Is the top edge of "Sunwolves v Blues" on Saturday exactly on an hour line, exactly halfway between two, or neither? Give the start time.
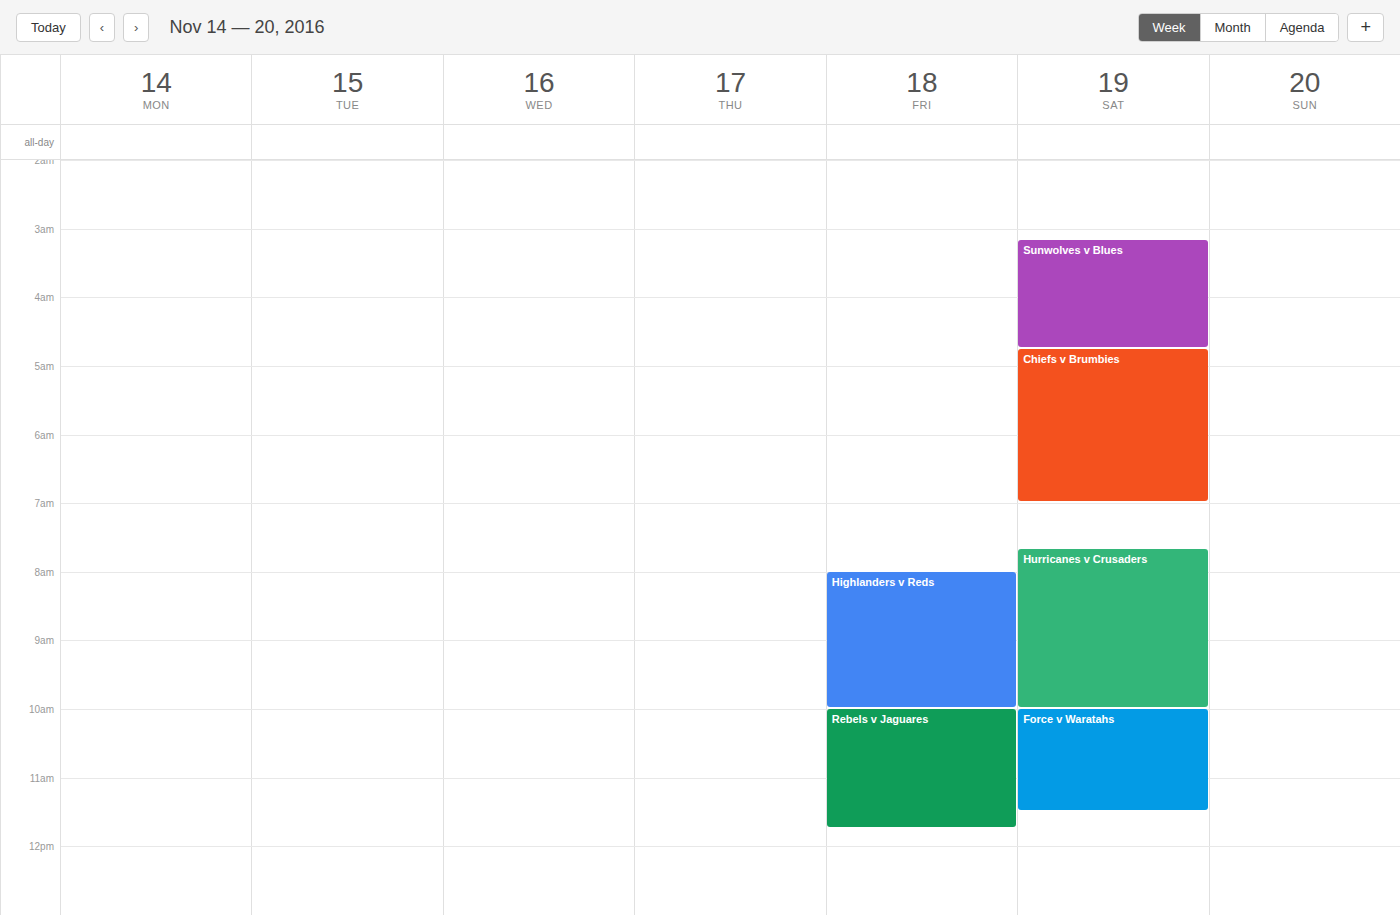
3:10 AM -- neither: 10 minutes below the 3 AM line and 50 minutes above the 4 AM line.